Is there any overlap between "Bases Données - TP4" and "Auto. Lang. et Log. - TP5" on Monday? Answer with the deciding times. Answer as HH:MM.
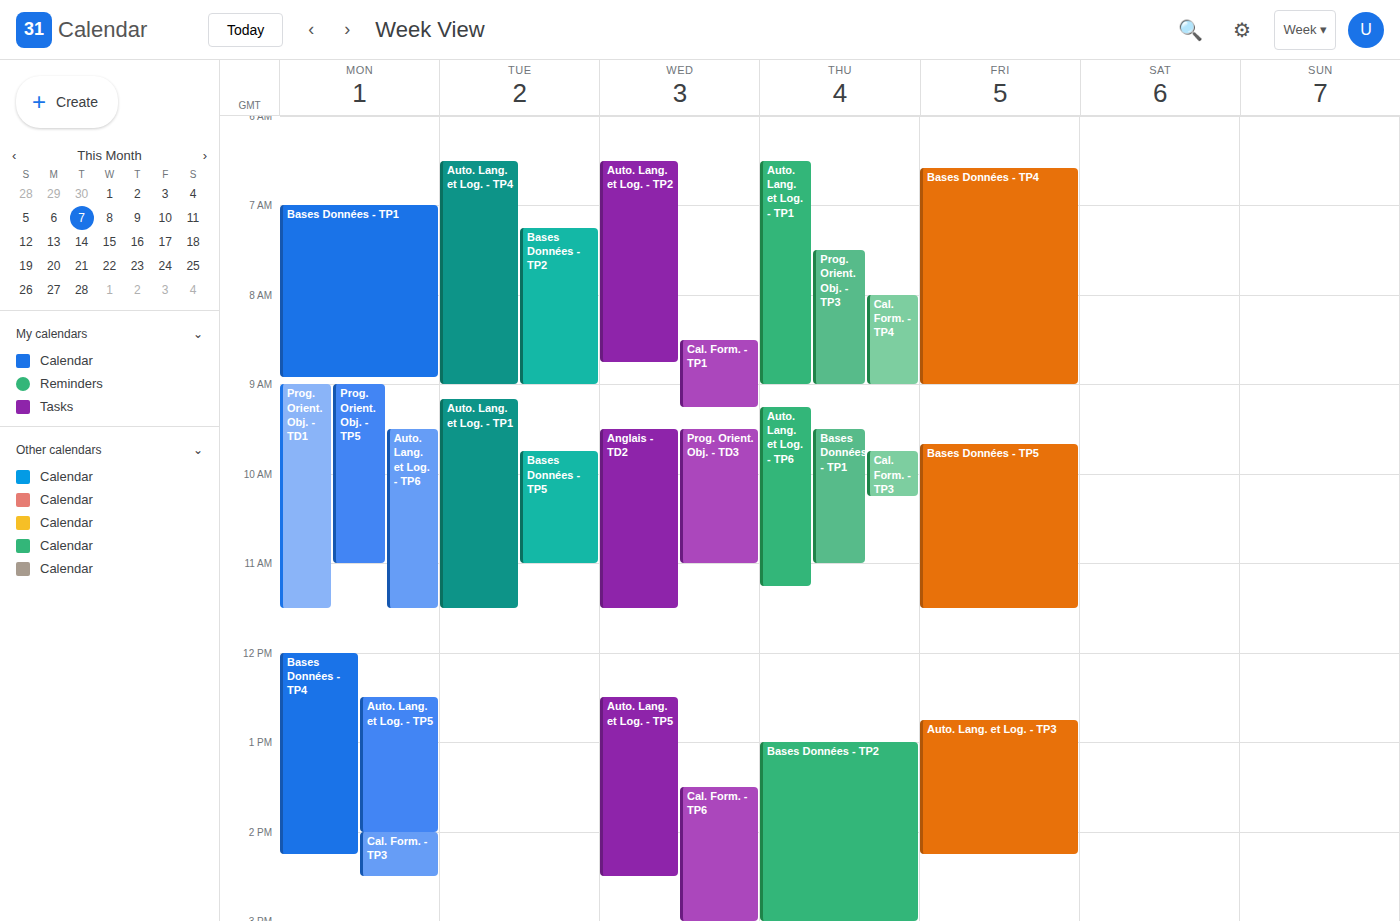
"Auto. Lang. et Log. - TP5" runs 12:30 to 14:00, inside "Bases Données - TP4" -- they overlap.